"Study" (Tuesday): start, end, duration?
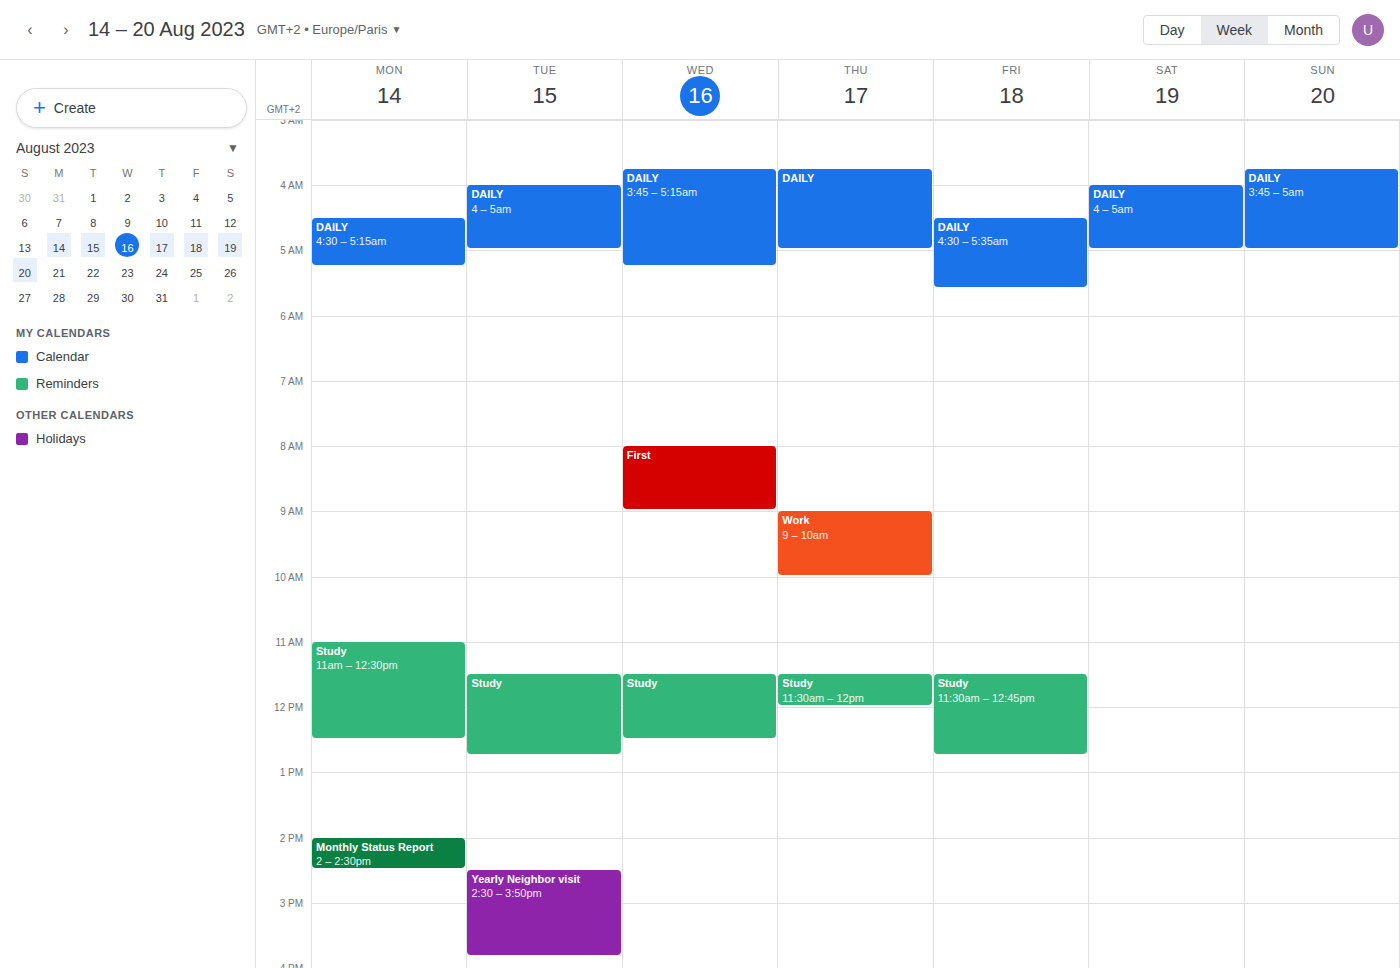
11:30 AM to 12:45 PM, 1 hour 15 minutes